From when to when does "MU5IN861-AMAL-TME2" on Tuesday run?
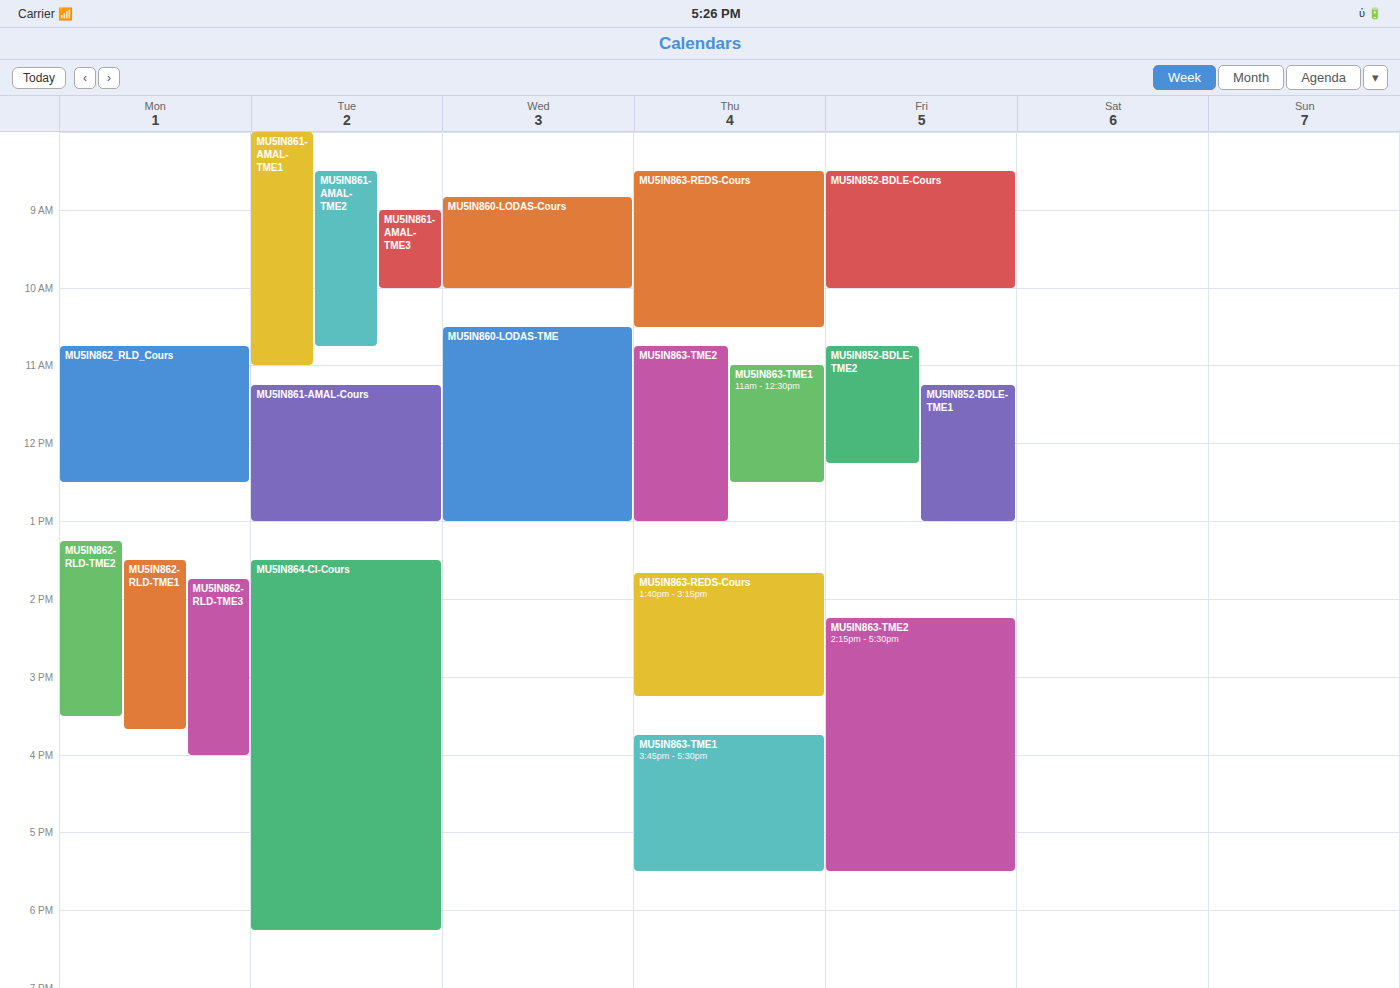
8:30 AM to 10:45 AM